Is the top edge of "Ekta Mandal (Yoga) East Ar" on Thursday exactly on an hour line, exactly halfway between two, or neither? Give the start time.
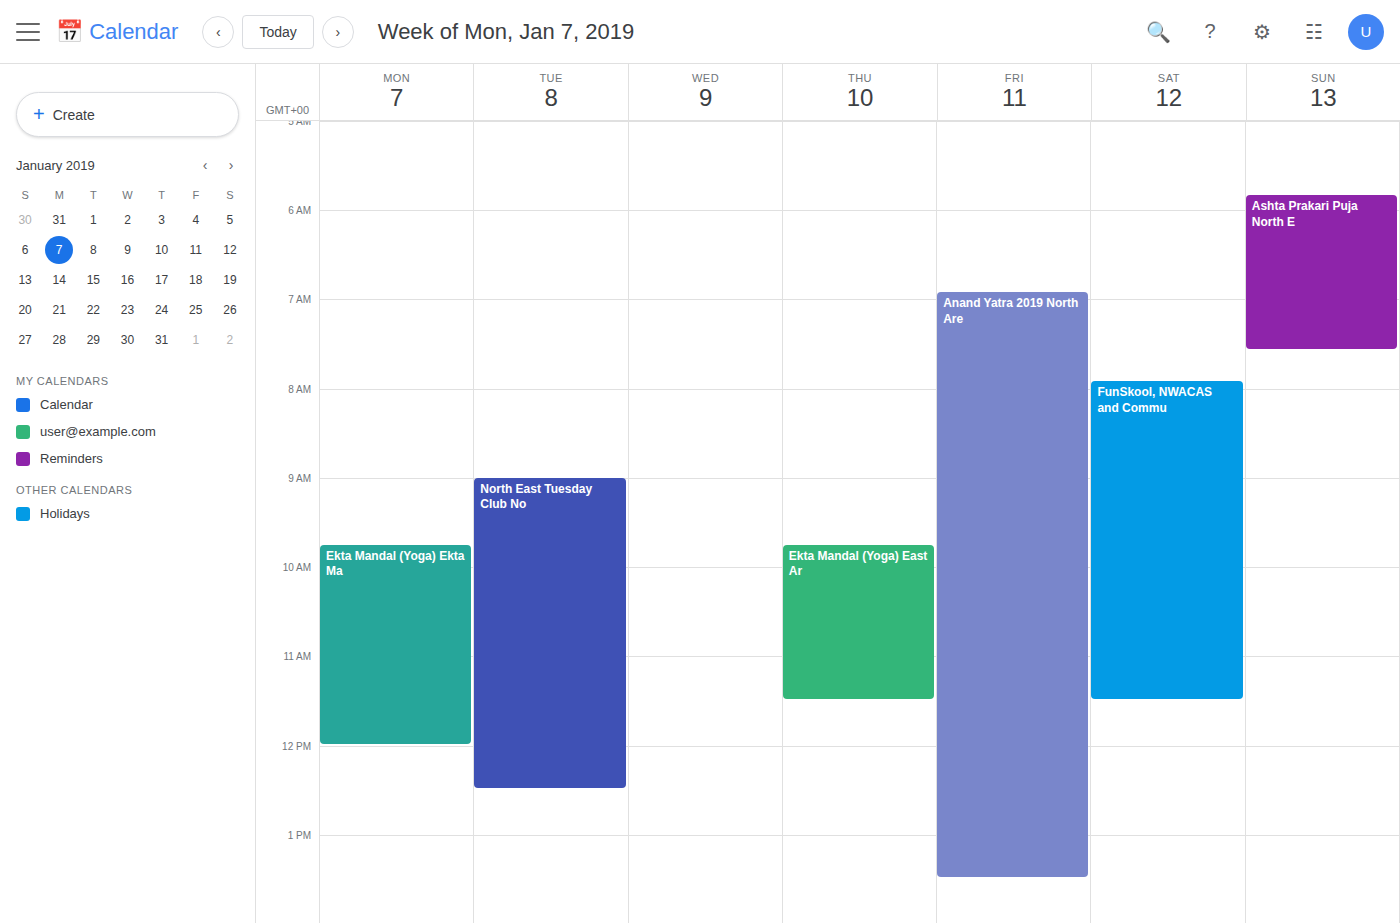
9:45 AM -- neither: three quarters of the way from the 9 AM line to the 10 AM line.